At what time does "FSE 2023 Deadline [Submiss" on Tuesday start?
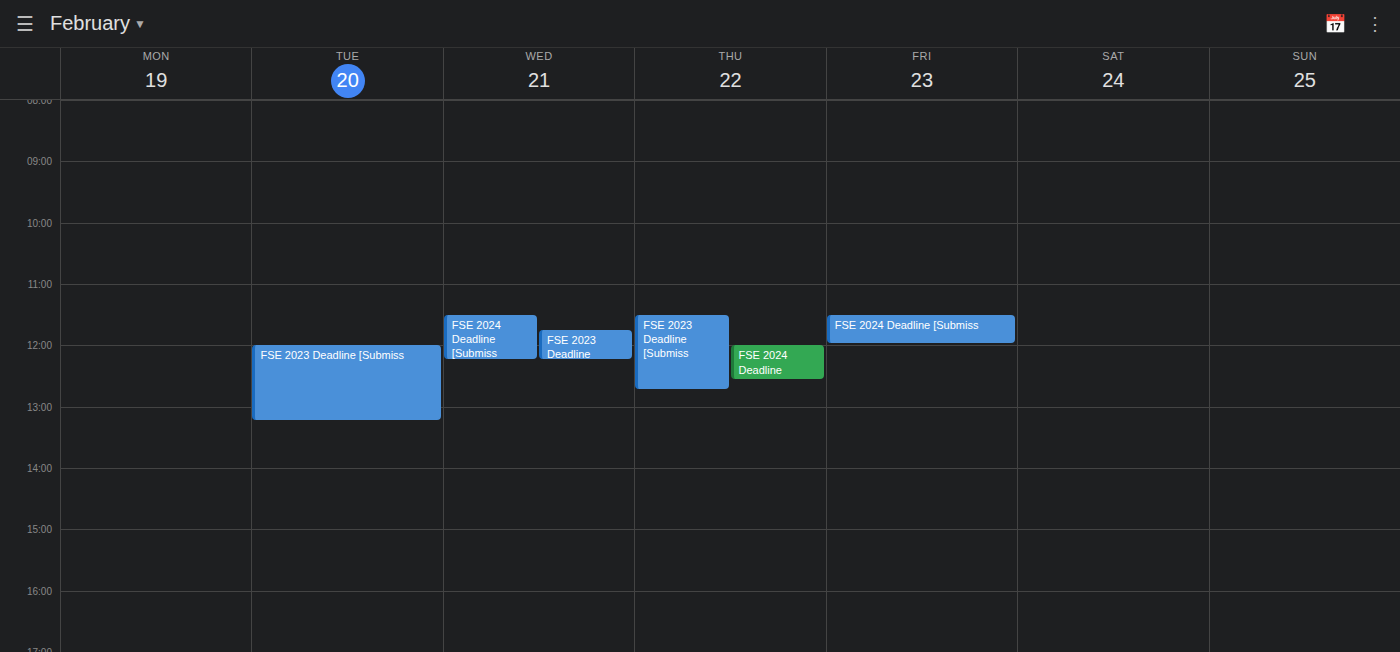
12:00 PM